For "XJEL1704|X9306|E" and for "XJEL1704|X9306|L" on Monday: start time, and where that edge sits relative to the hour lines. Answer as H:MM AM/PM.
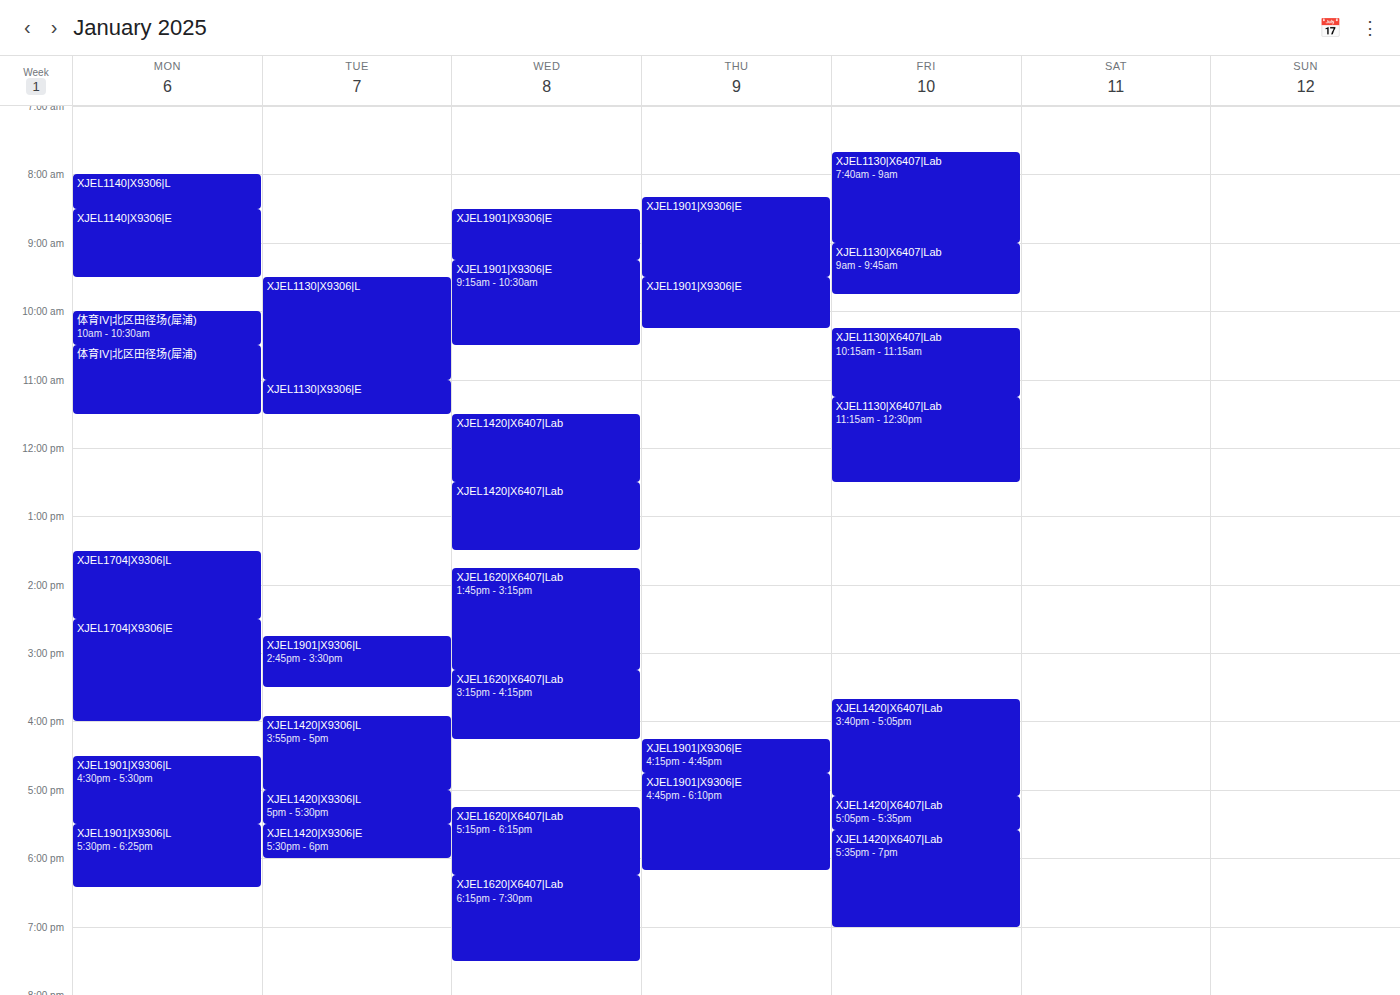
"XJEL1704|X9306|E": 2:30 PM, halfway between the 2 PM and 3 PM lines. "XJEL1704|X9306|L": 1:30 PM, halfway between the 1 PM and 2 PM lines.